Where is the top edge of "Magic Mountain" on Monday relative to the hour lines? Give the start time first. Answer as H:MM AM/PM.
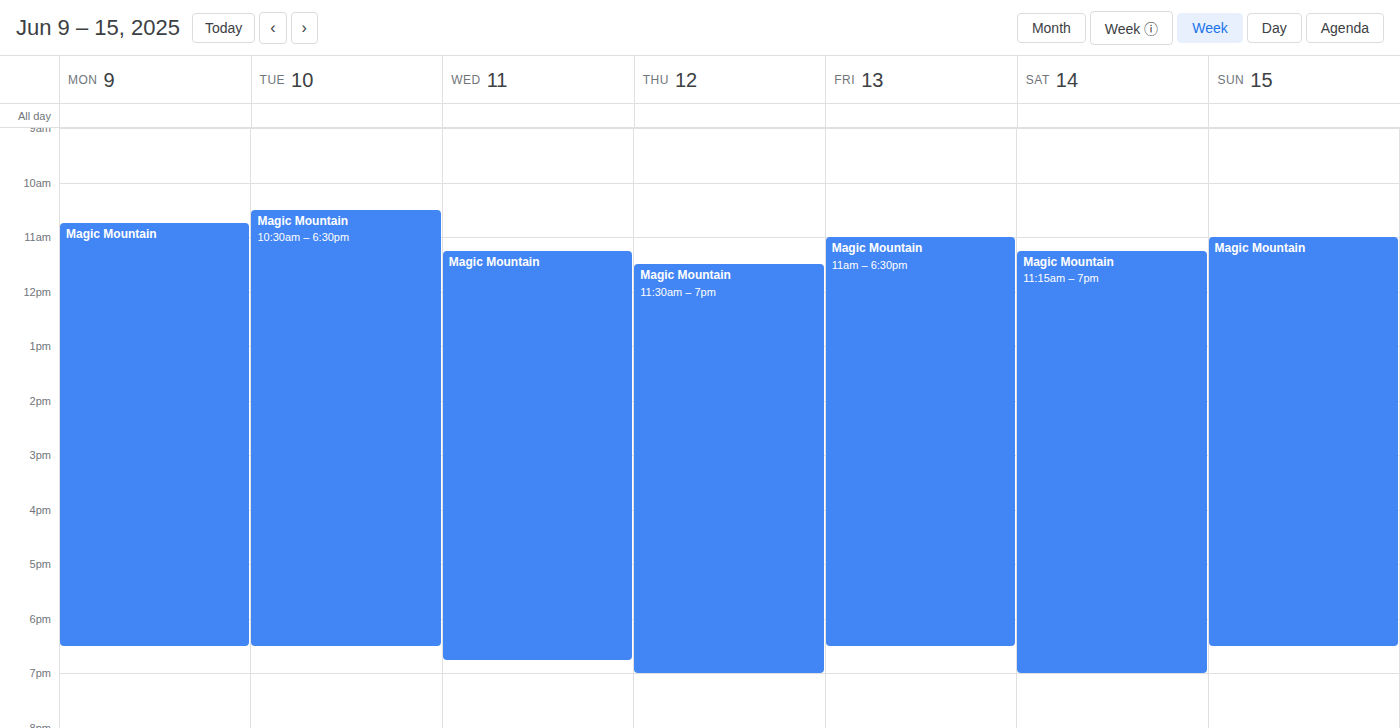
10:45 AM -- neither: three quarters of the way from the 10 AM line to the 11 AM line.